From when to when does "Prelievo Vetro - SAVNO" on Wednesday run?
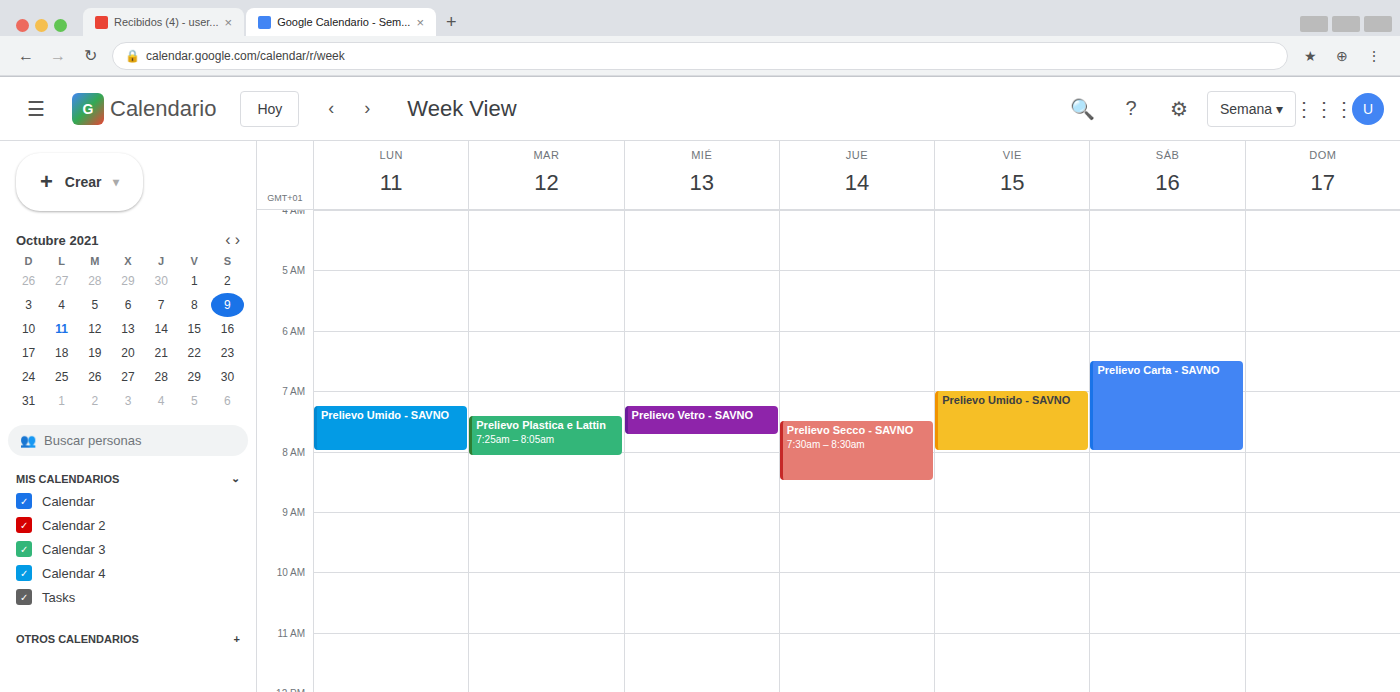
7:15 AM to 7:45 AM